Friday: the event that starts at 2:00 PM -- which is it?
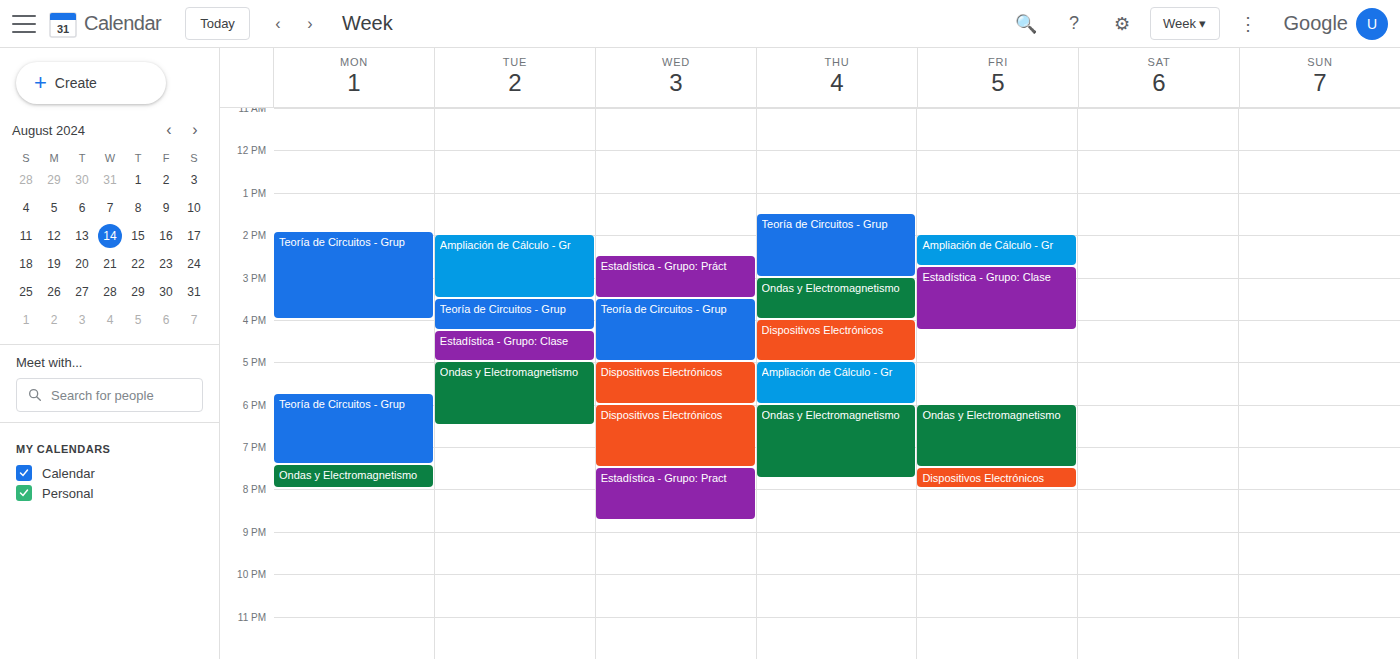
"Ampliación de Cálculo - Gr"